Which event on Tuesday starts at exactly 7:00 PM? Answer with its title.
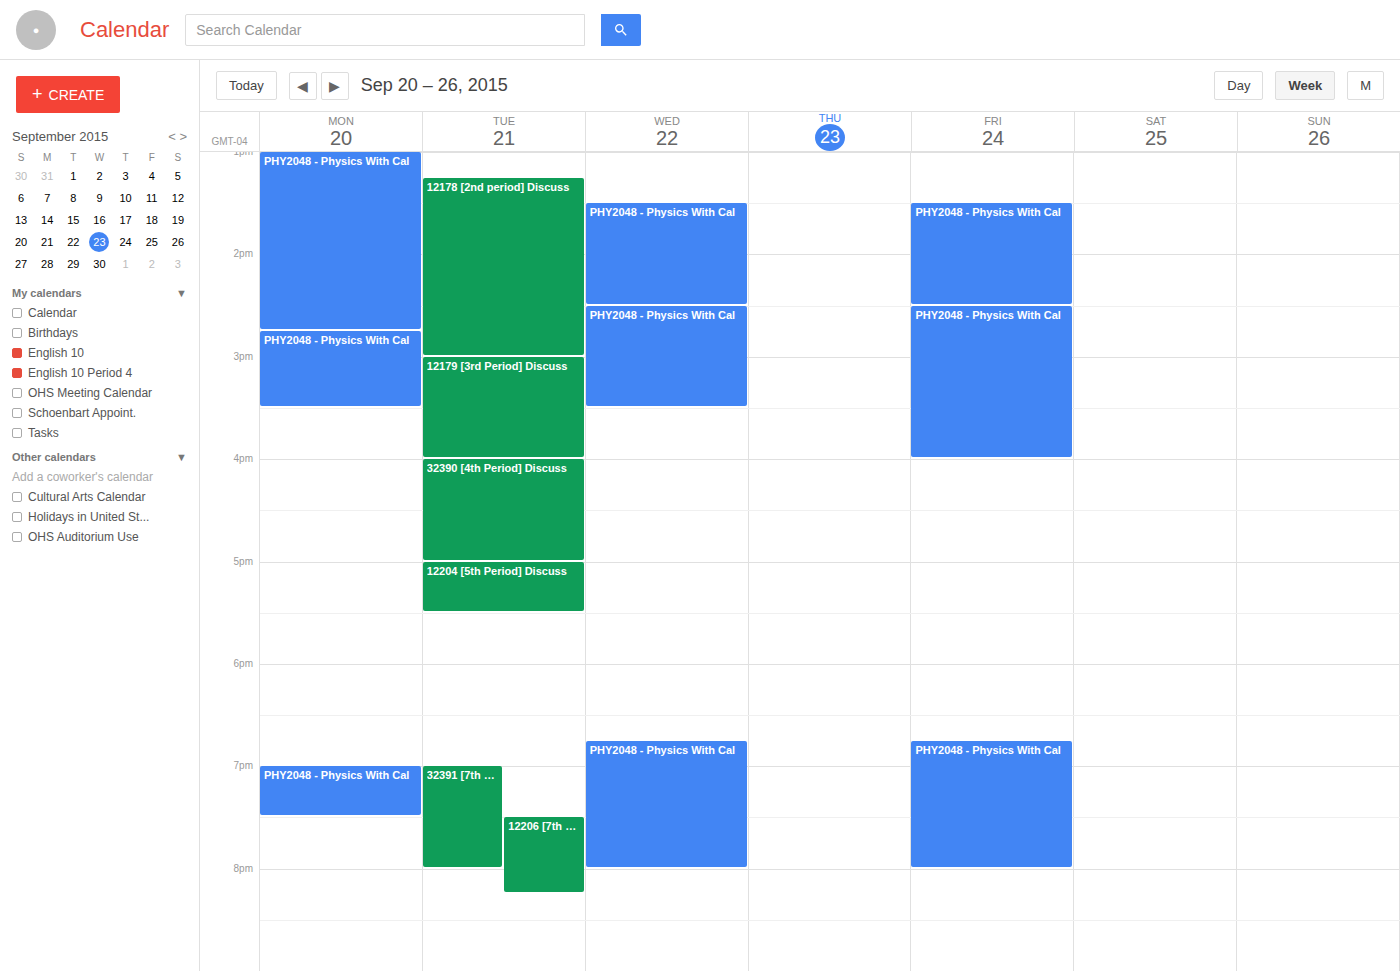
"32391 [7th Period] Discuss"